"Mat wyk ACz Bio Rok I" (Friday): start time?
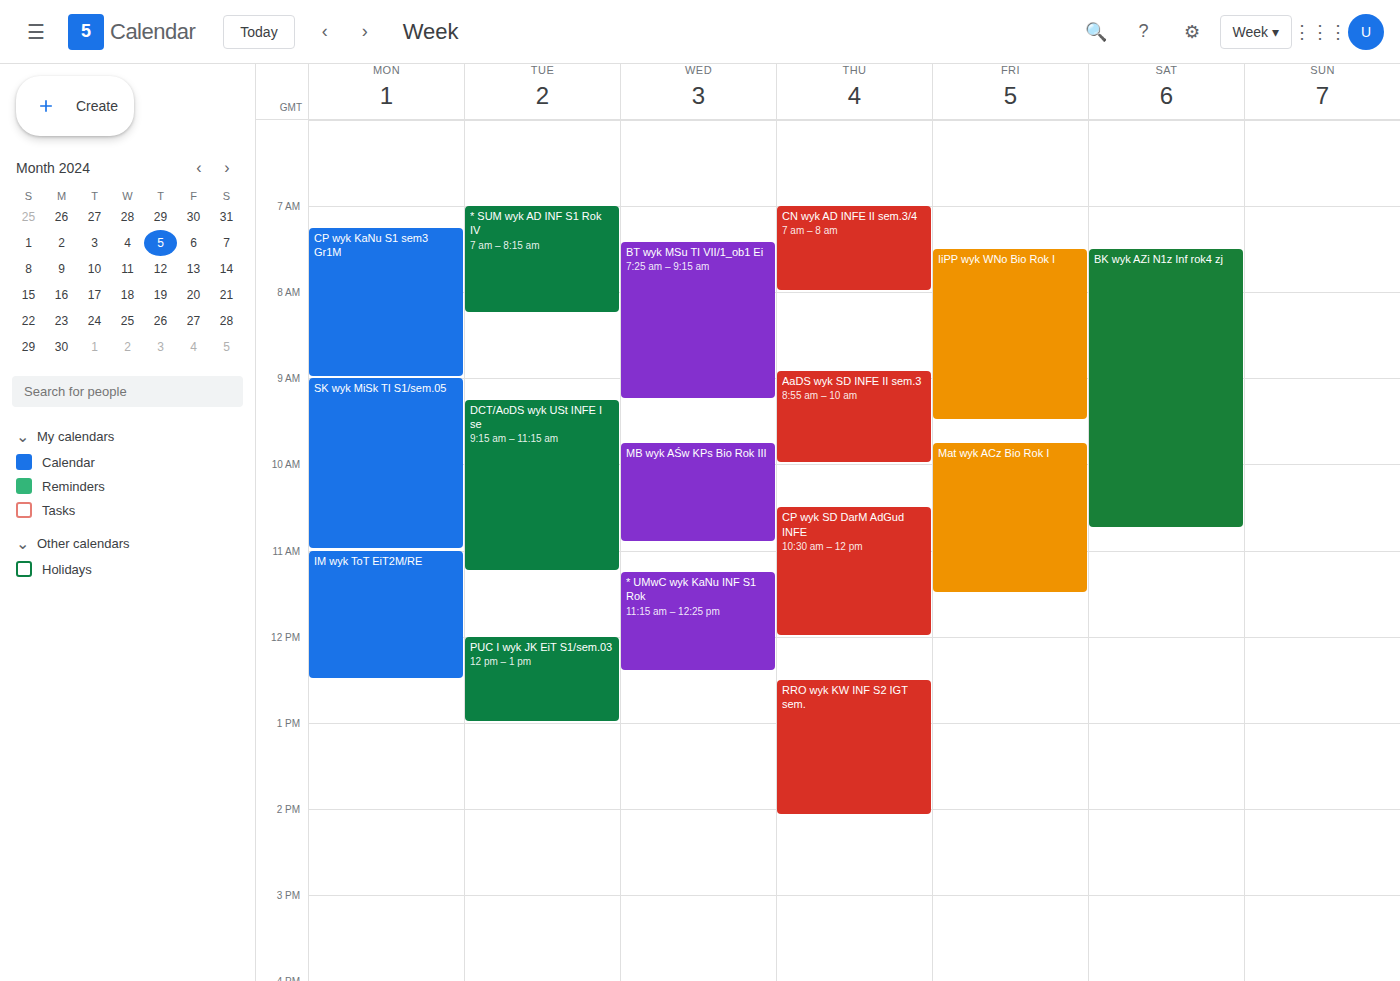
9:45 AM